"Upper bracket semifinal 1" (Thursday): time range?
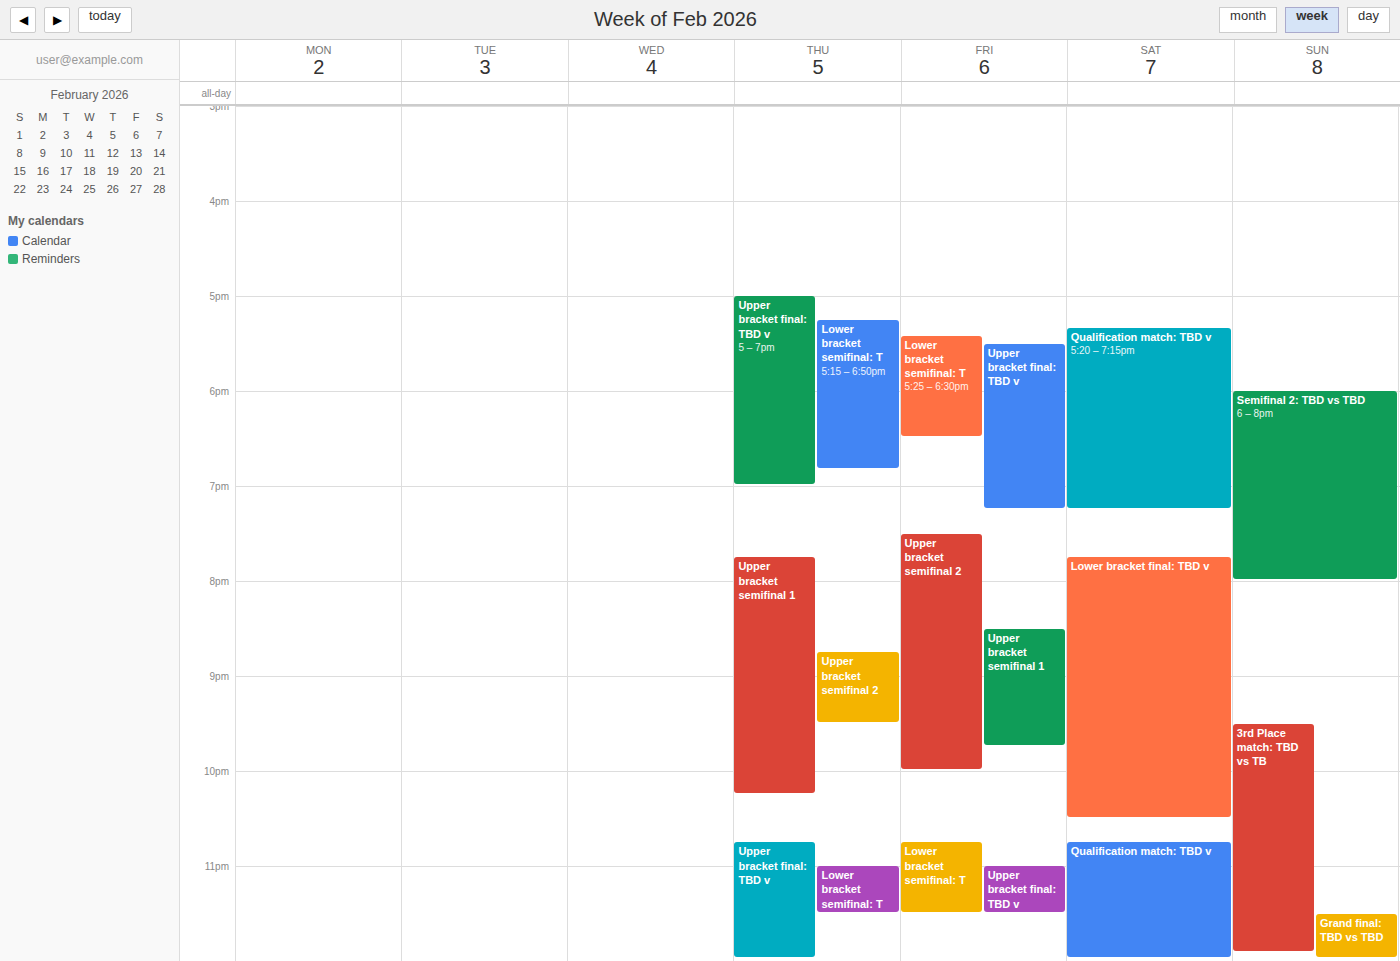
19:45 to 22:15